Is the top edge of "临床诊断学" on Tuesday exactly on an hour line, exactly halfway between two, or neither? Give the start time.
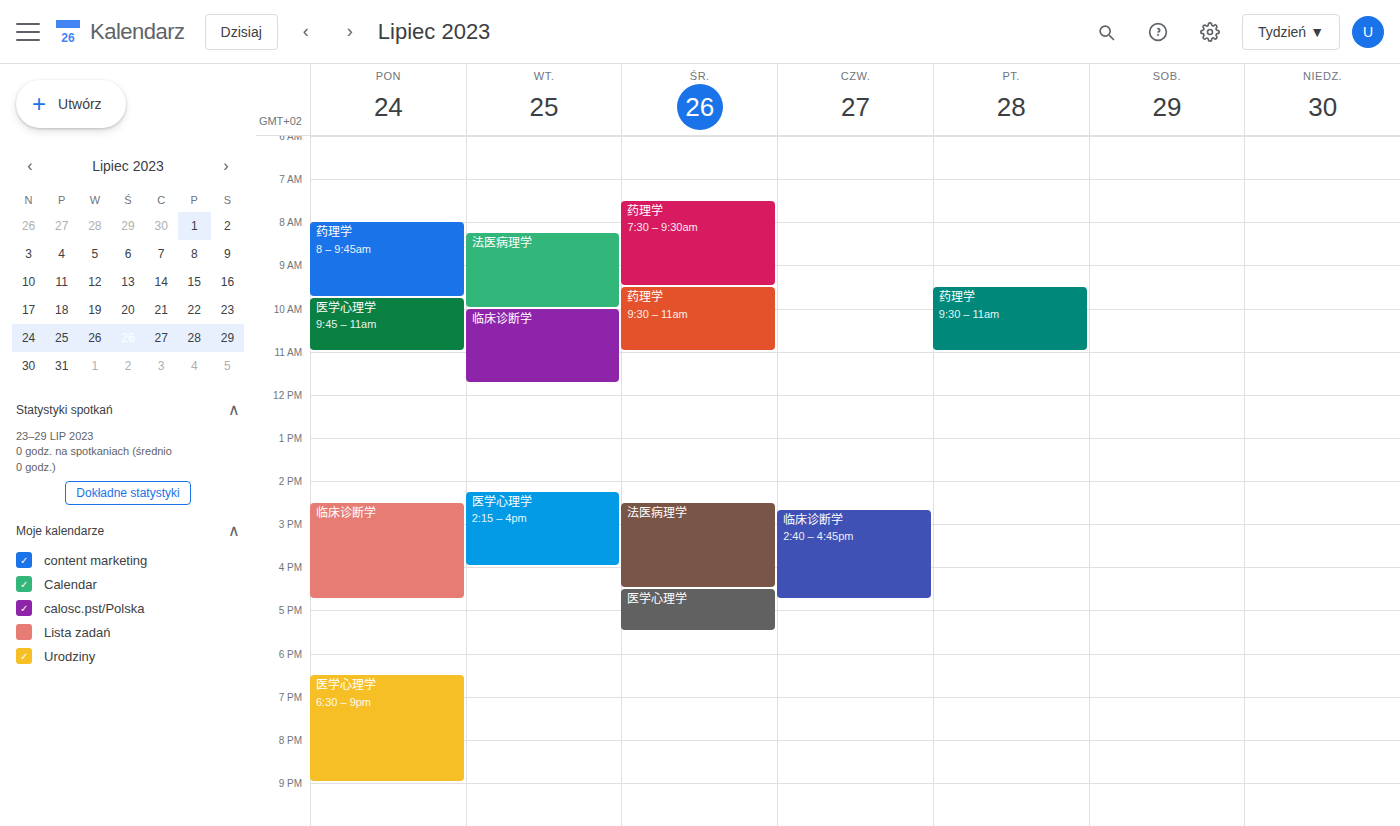
10:00 AM -- exactly on the 10 AM line.